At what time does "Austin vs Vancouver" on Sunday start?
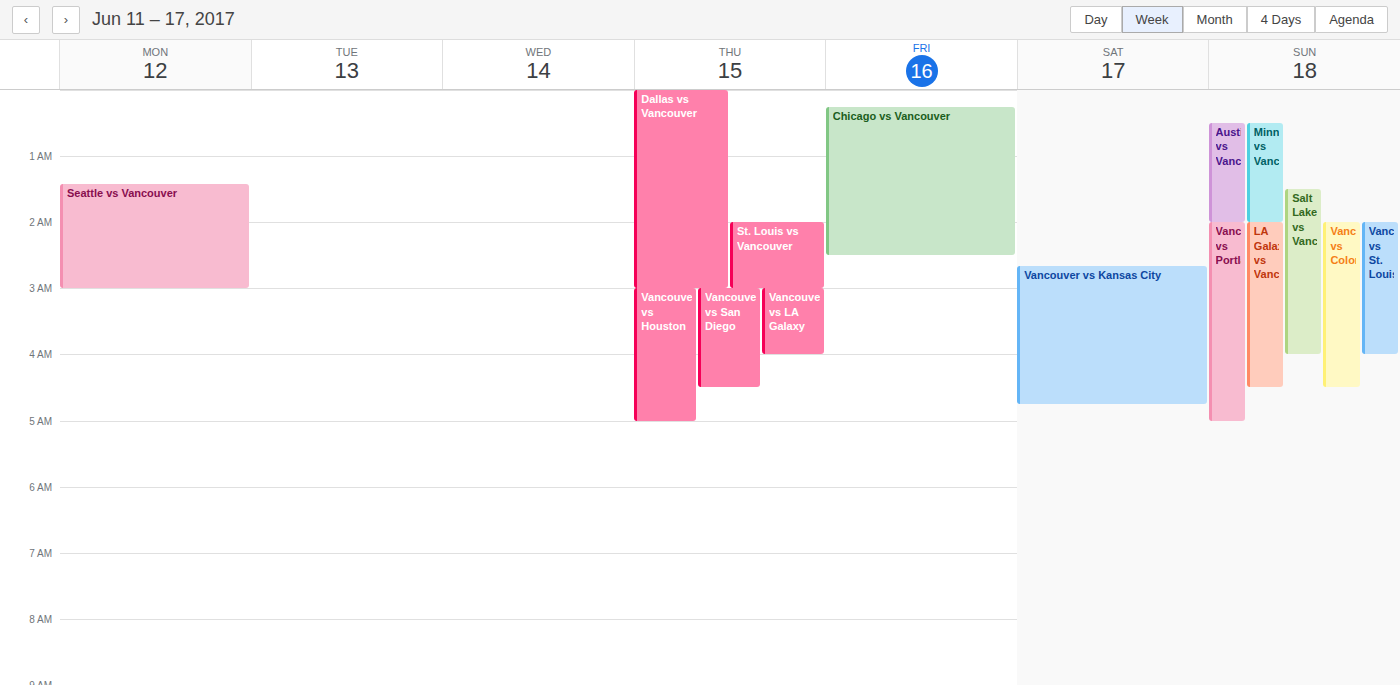
12:30 AM